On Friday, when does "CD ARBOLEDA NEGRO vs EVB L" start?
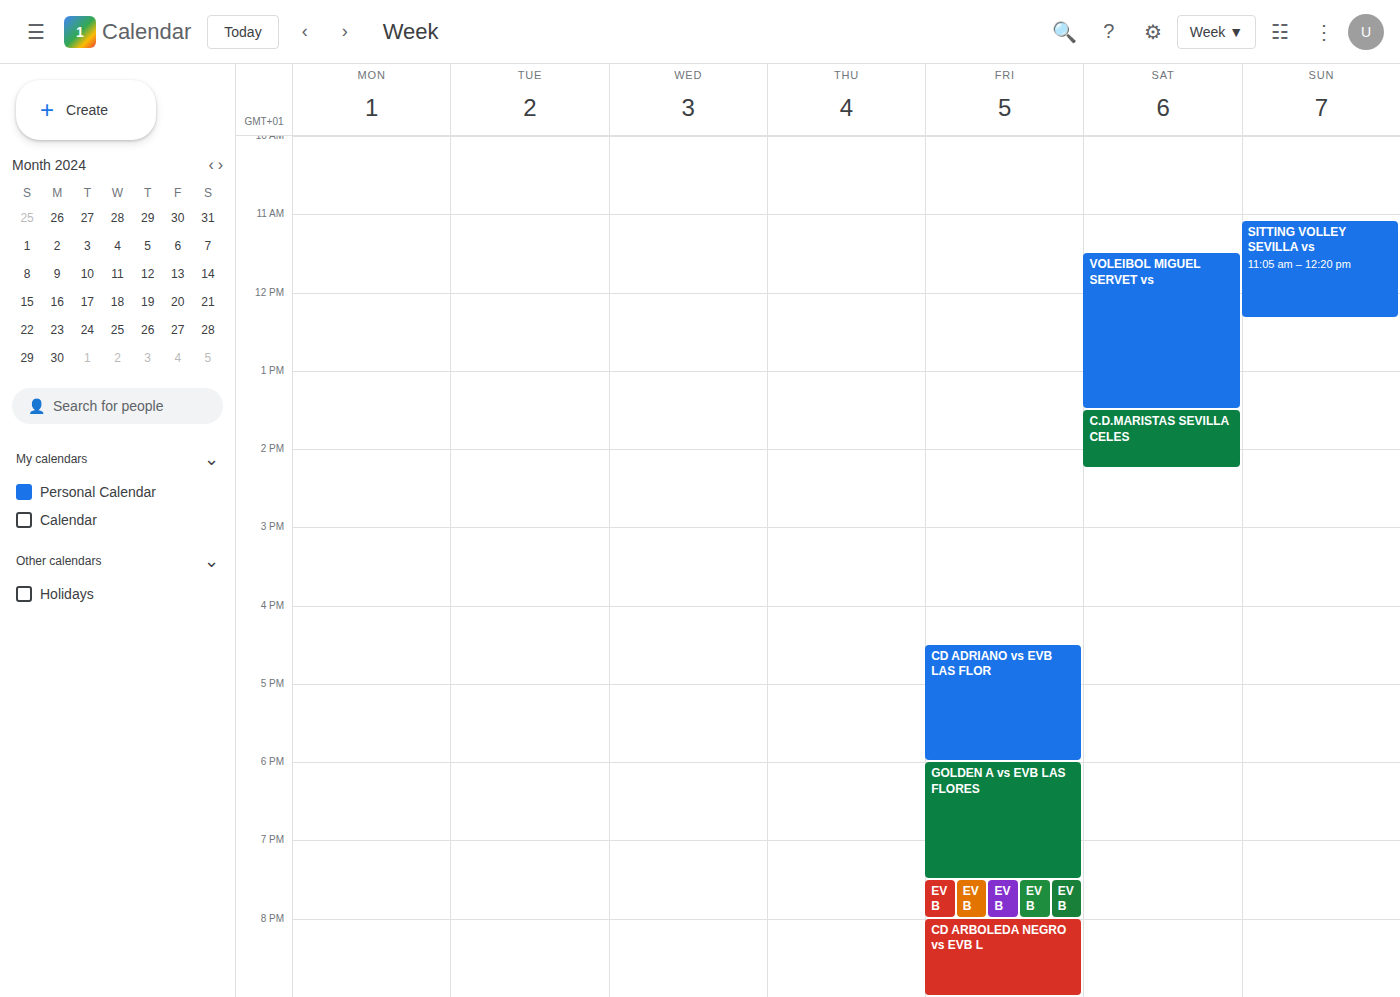
8:00 PM